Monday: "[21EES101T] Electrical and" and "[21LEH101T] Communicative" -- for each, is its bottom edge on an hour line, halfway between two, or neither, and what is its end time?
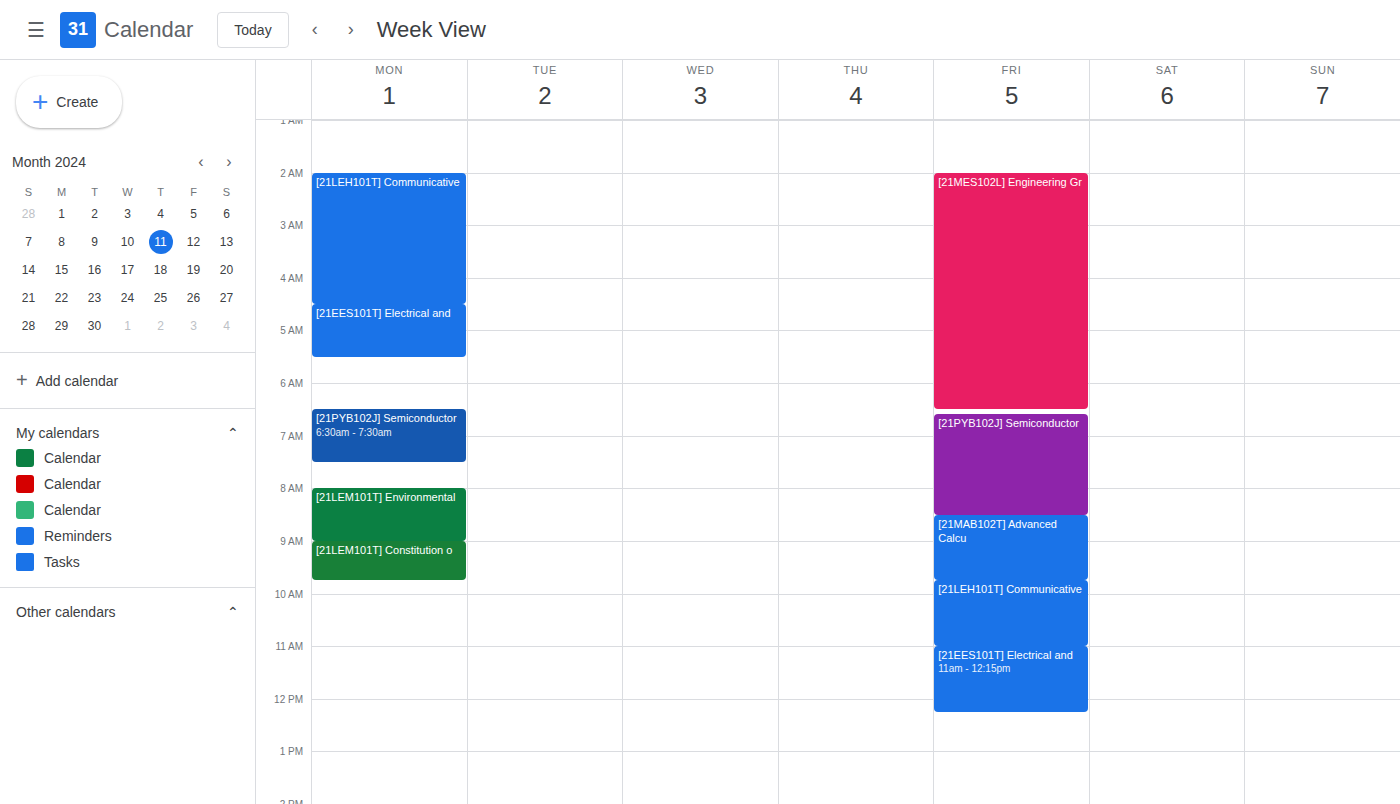
"[21EES101T] Electrical and": 5:30 AM, halfway between the 5 AM and 6 AM lines. "[21LEH101T] Communicative": 4:30 AM, halfway between the 4 AM and 5 AM lines.